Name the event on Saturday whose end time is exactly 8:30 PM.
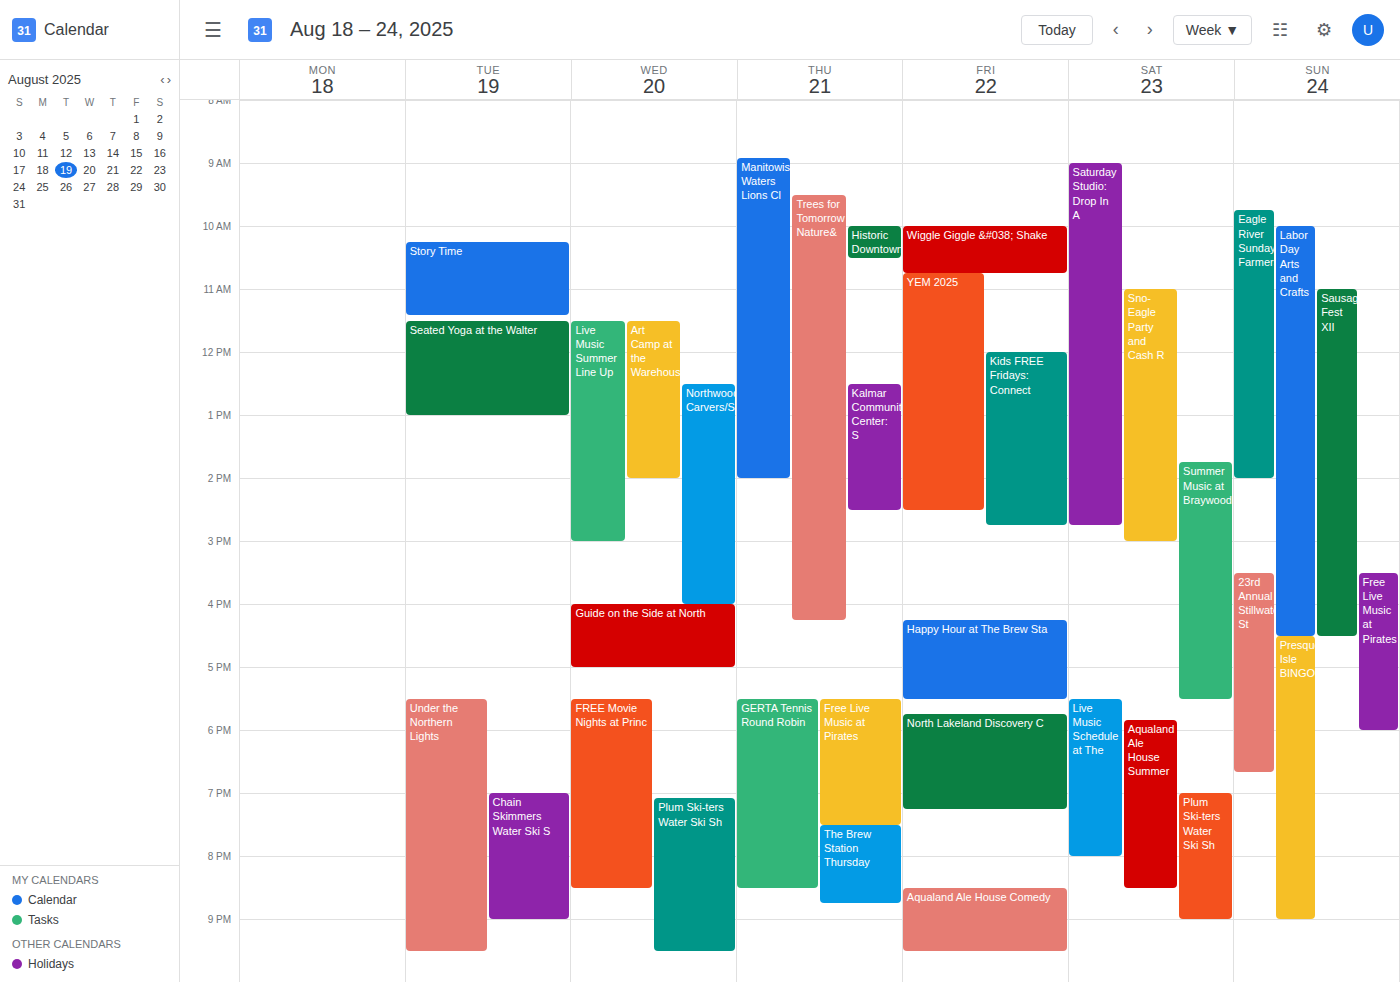
"Aqualand Ale House Summer"